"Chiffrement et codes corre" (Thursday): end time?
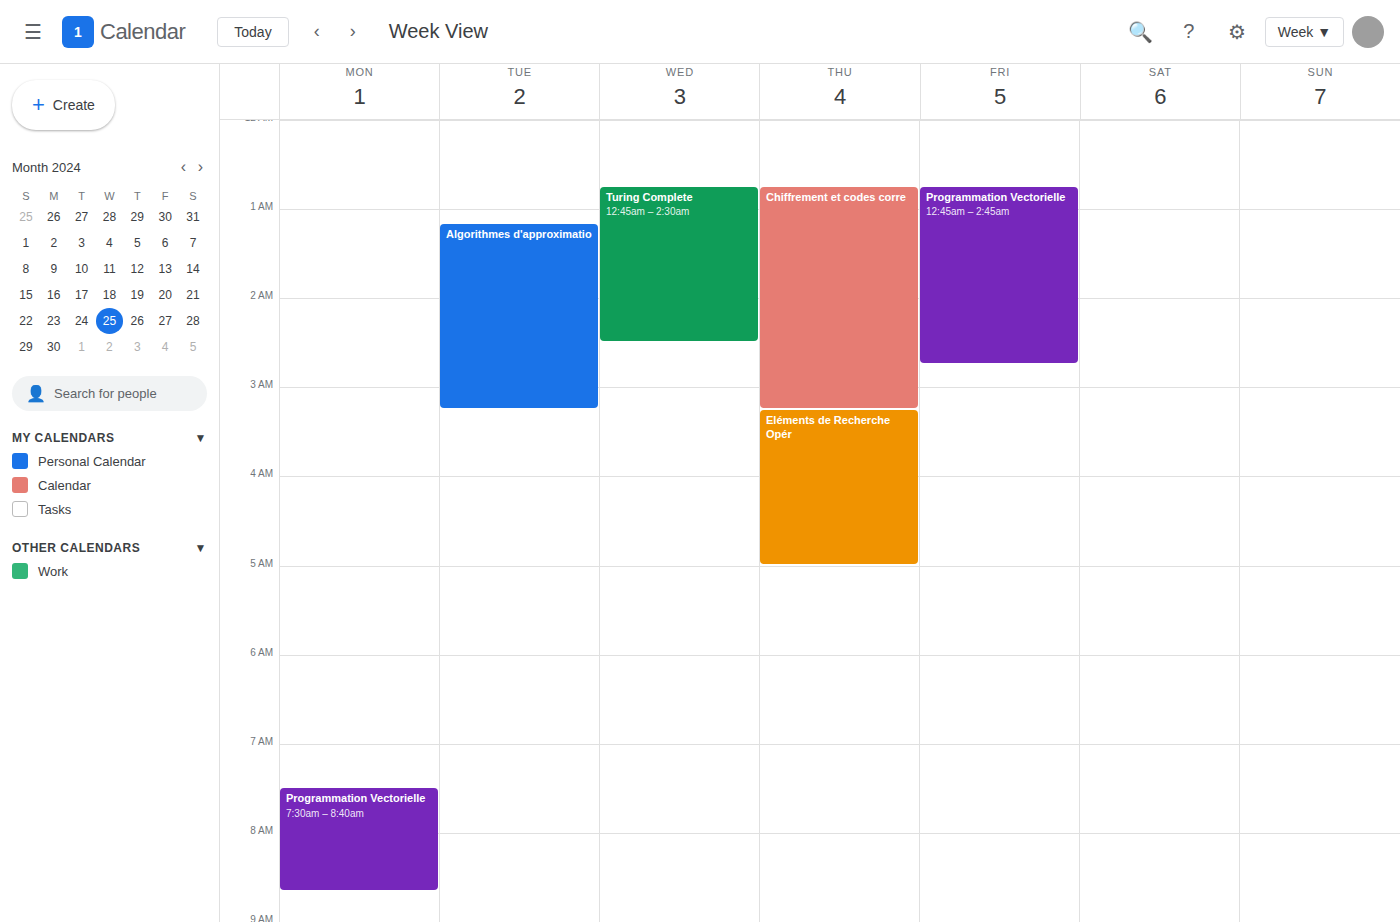
3:15 AM